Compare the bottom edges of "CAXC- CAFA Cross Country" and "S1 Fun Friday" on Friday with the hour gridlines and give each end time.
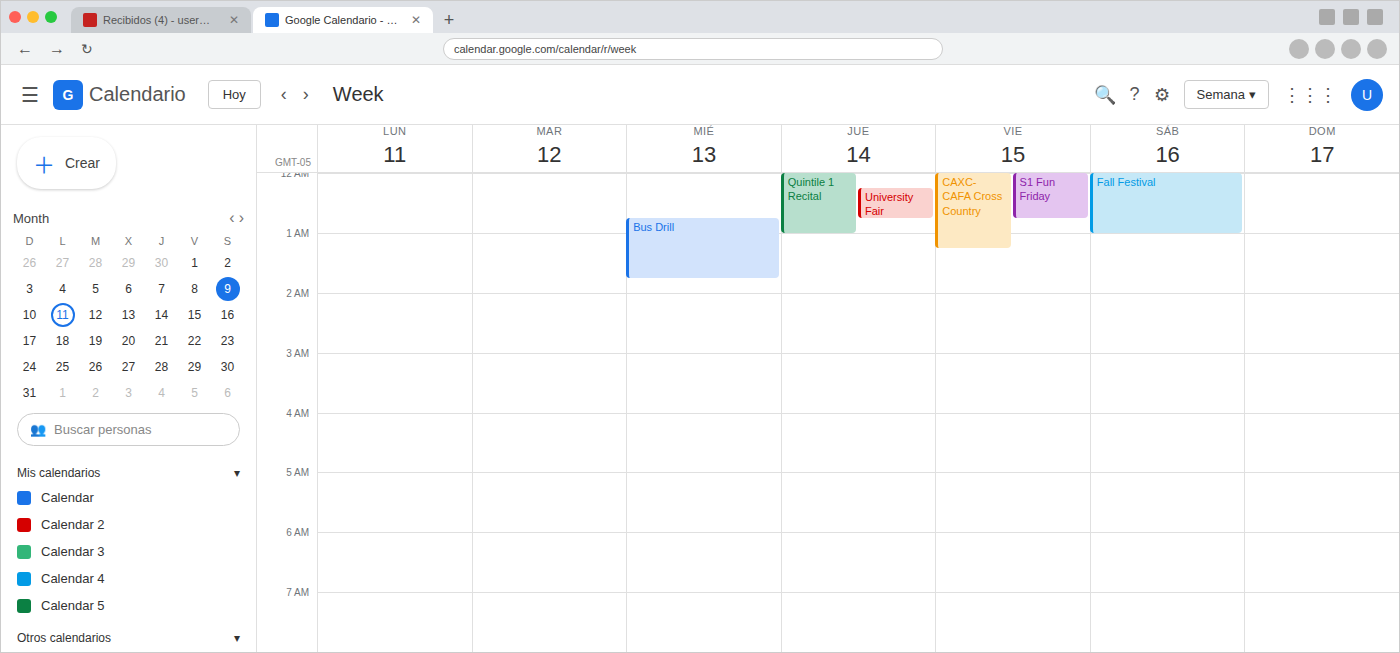
"CAXC- CAFA Cross Country": 1:15 AM, neither: a quarter of the way from the 1 AM line to the 2 AM line. "S1 Fun Friday": 12:45 AM, neither: three quarters of the way from the 12 AM line to the 1 AM line.